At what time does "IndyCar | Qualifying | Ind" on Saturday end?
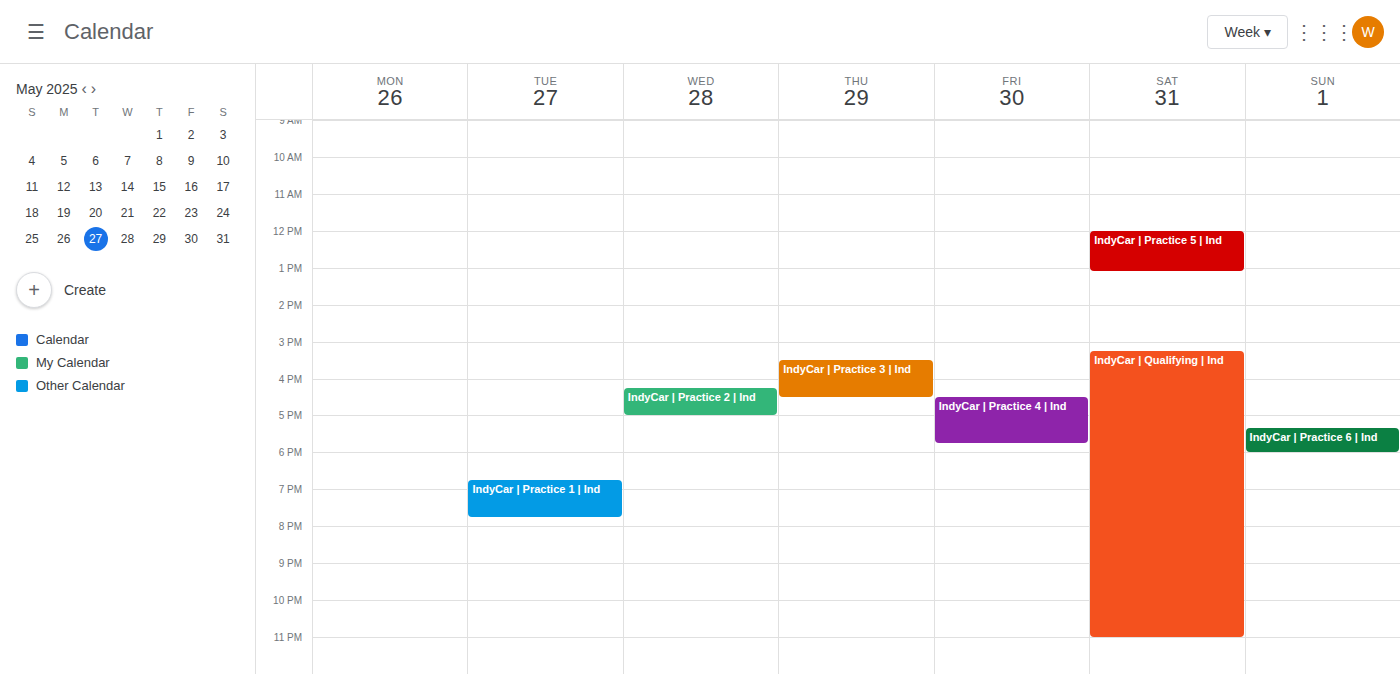
11:00 PM